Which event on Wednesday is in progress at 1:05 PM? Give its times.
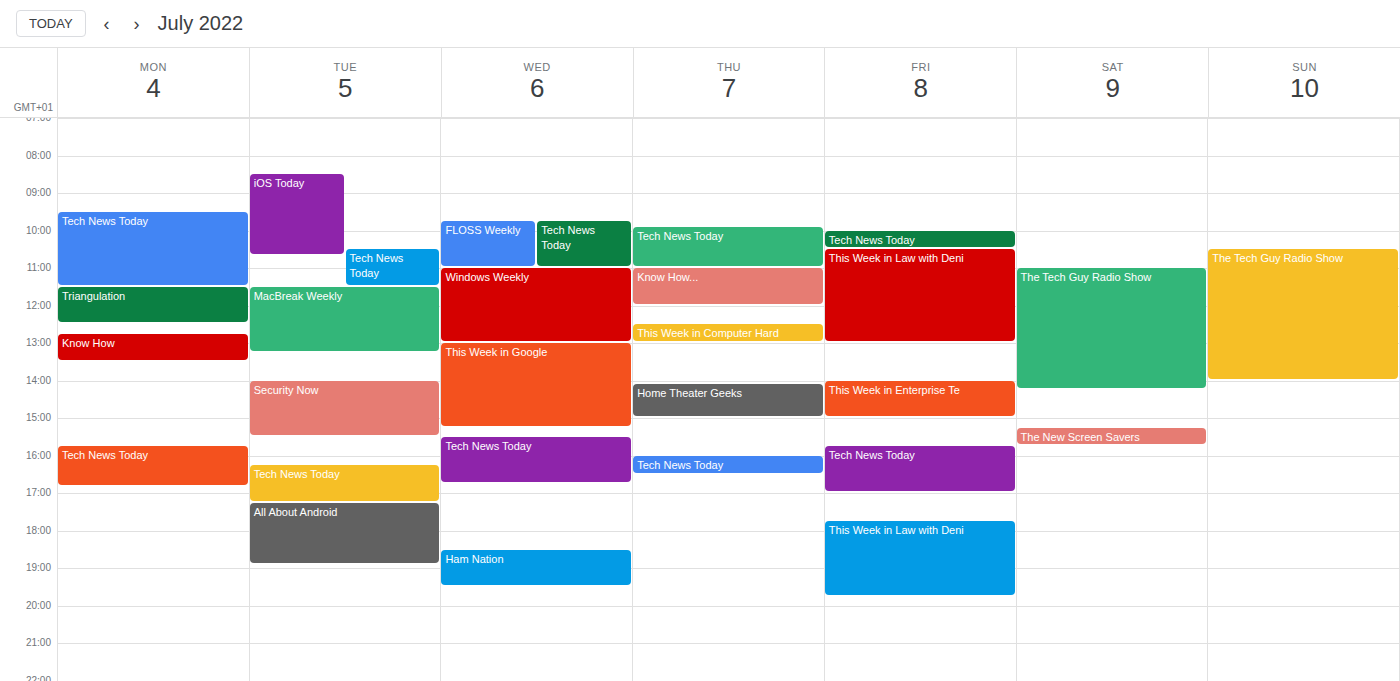
"This Week in Google", 1:00 PM to 3:15 PM